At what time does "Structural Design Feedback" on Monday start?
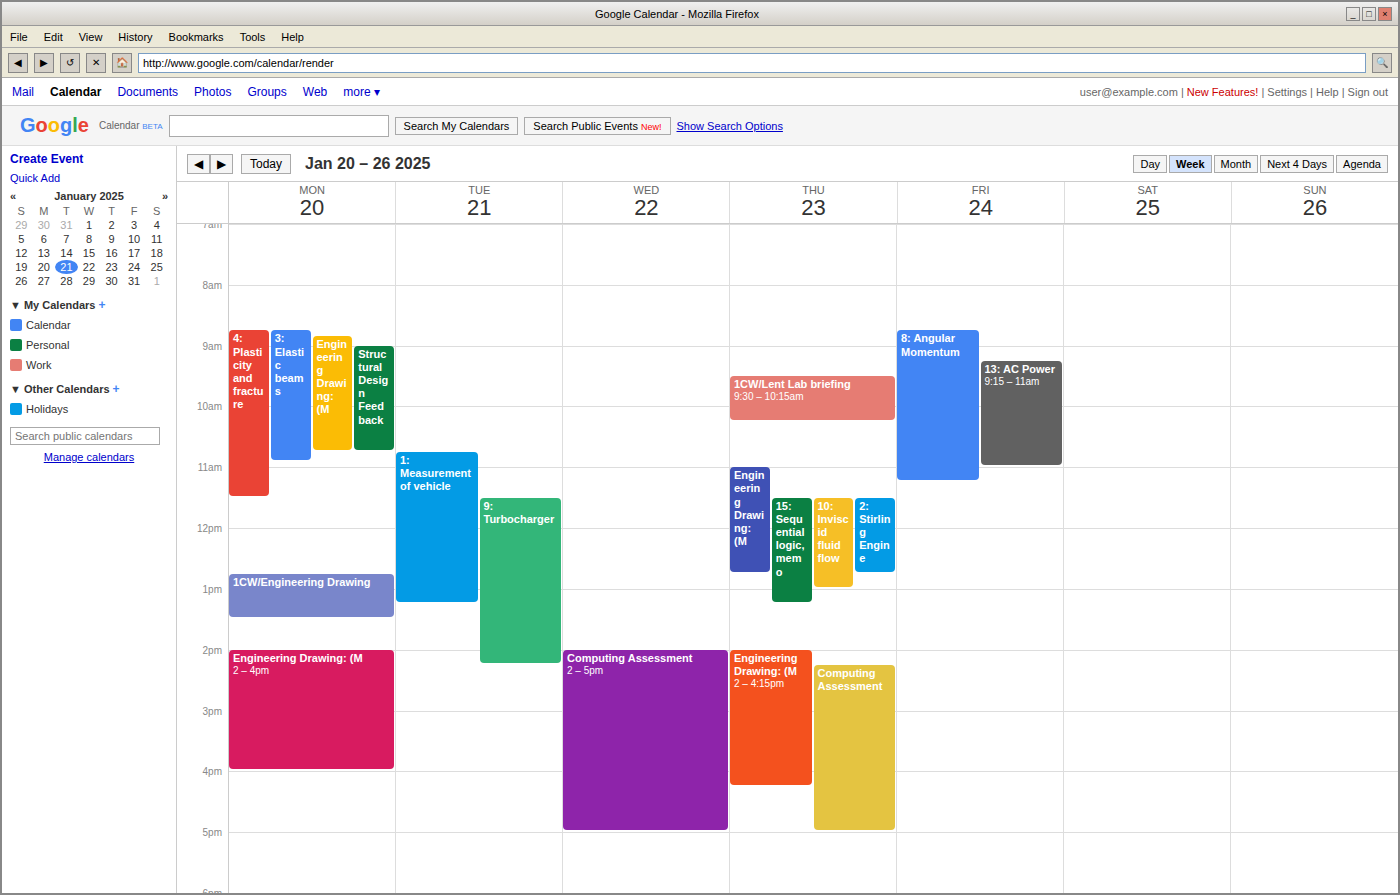
9:00 AM